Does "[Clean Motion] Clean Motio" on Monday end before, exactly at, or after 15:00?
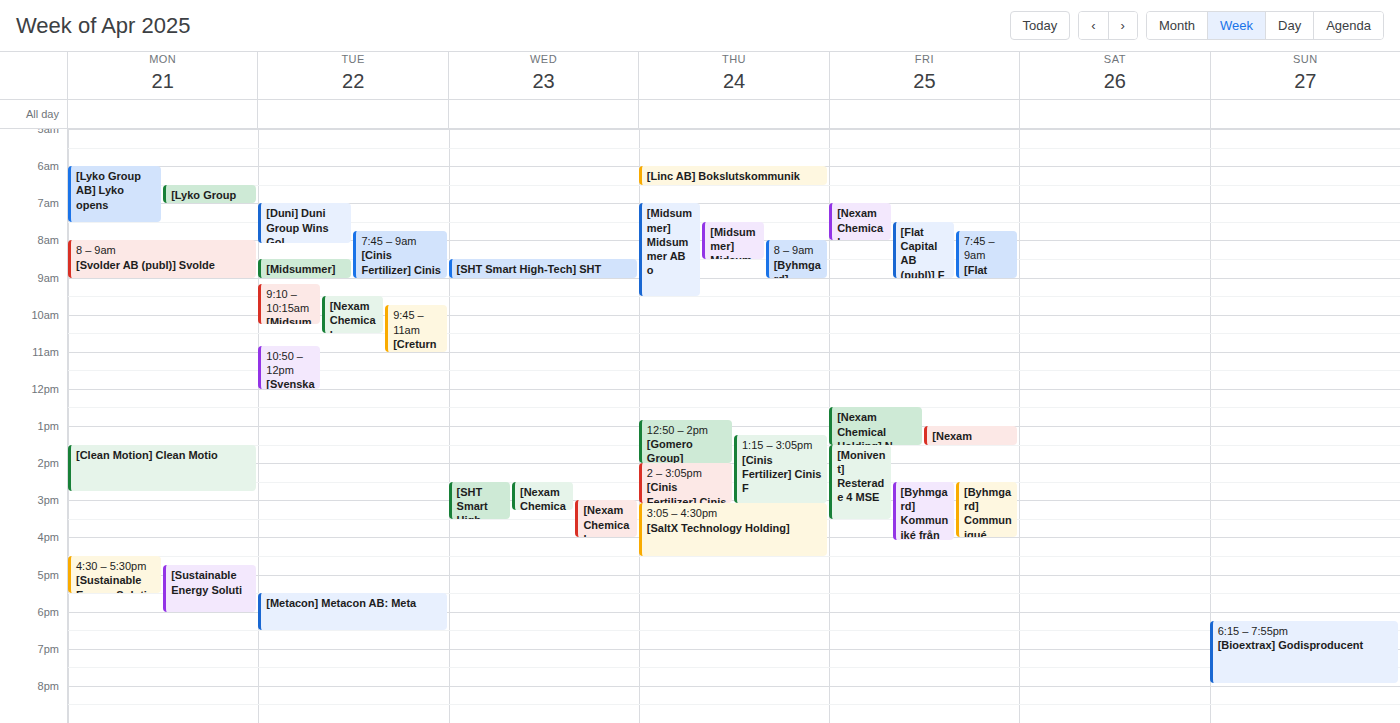
14:45 -- before 15:00, 15 minutes above the 15:00 line.